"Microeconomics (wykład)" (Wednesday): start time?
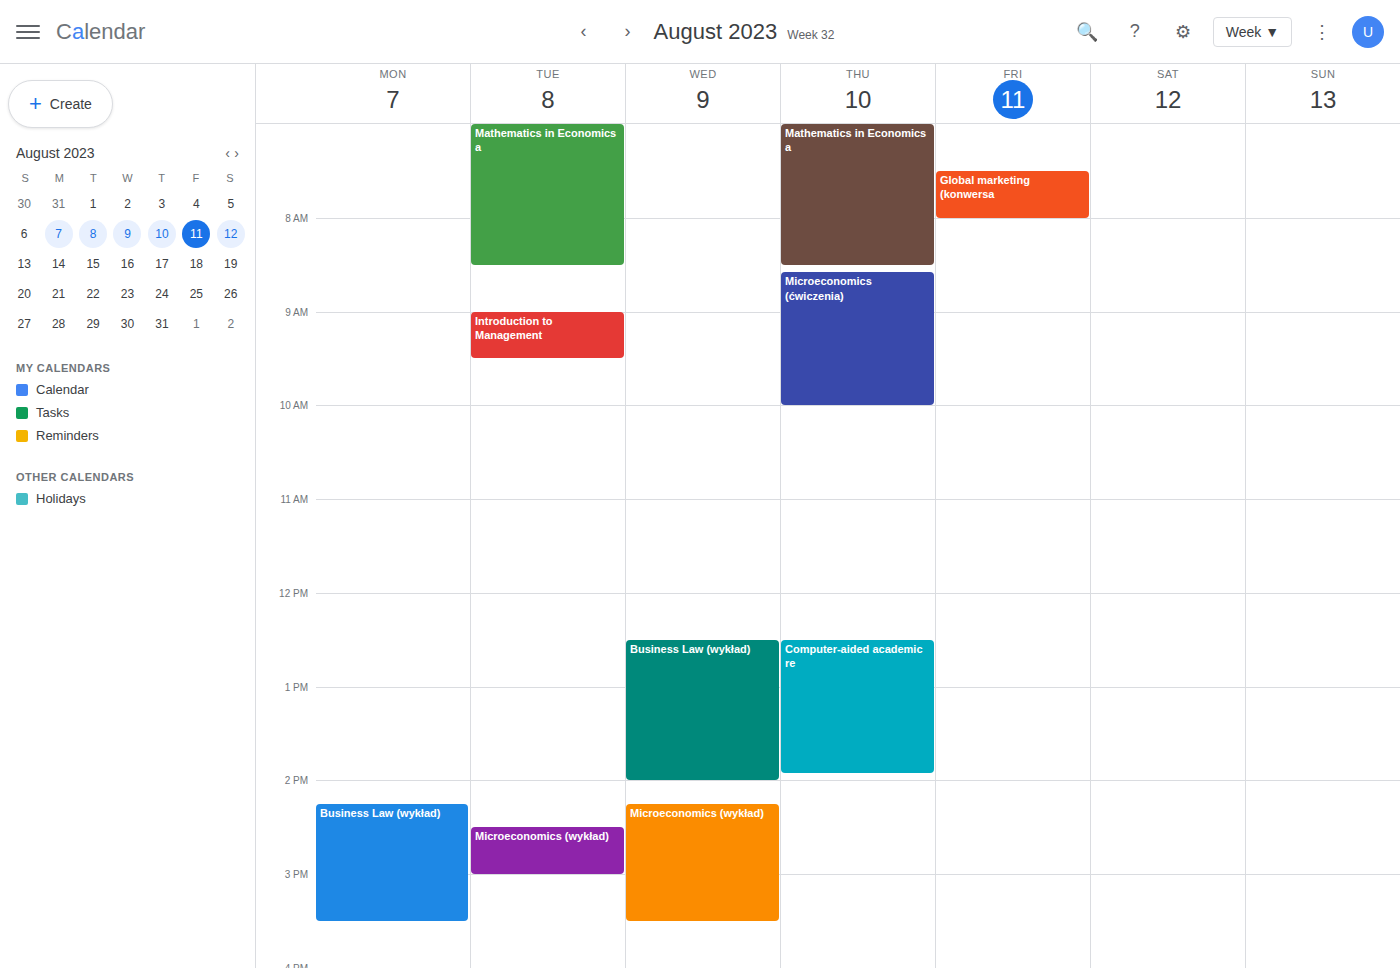
2:15 PM